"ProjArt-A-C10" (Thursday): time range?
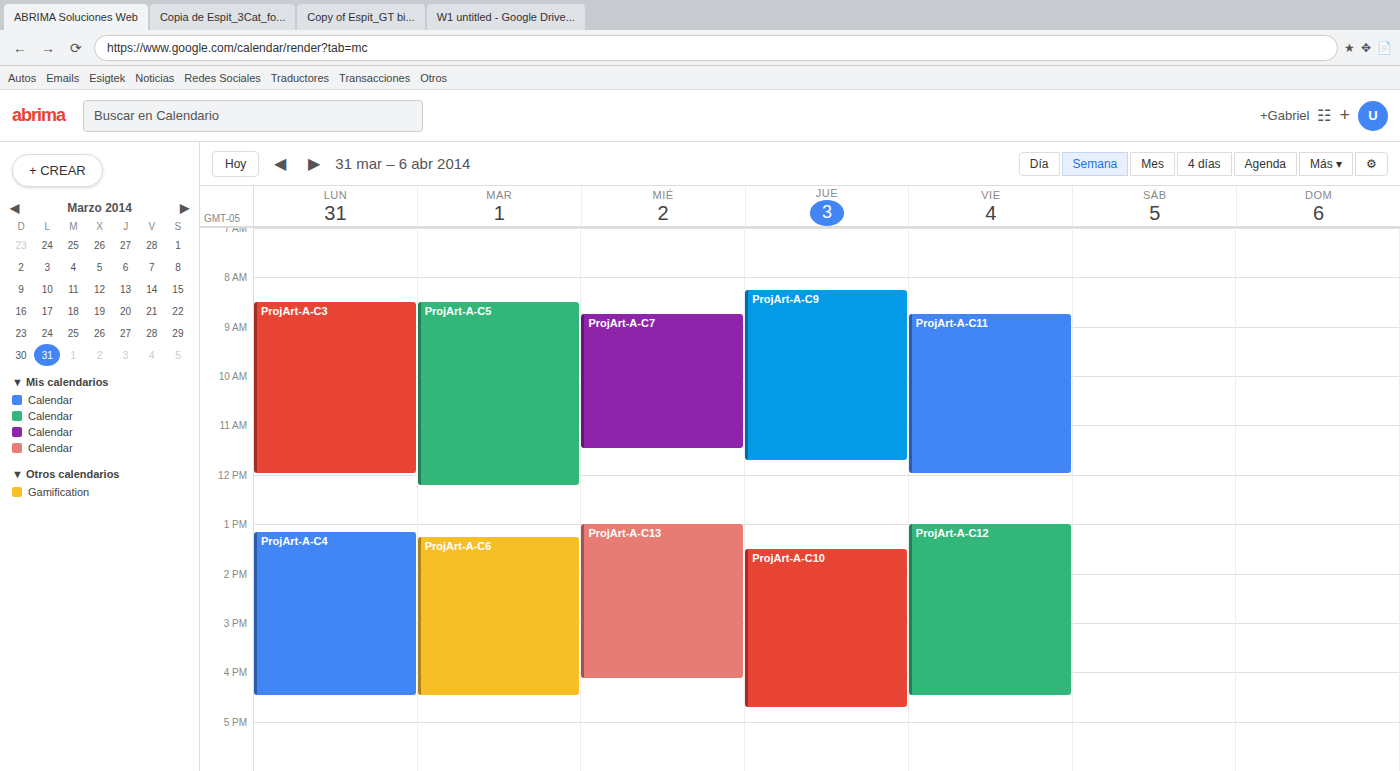
1:30 PM to 4:45 PM